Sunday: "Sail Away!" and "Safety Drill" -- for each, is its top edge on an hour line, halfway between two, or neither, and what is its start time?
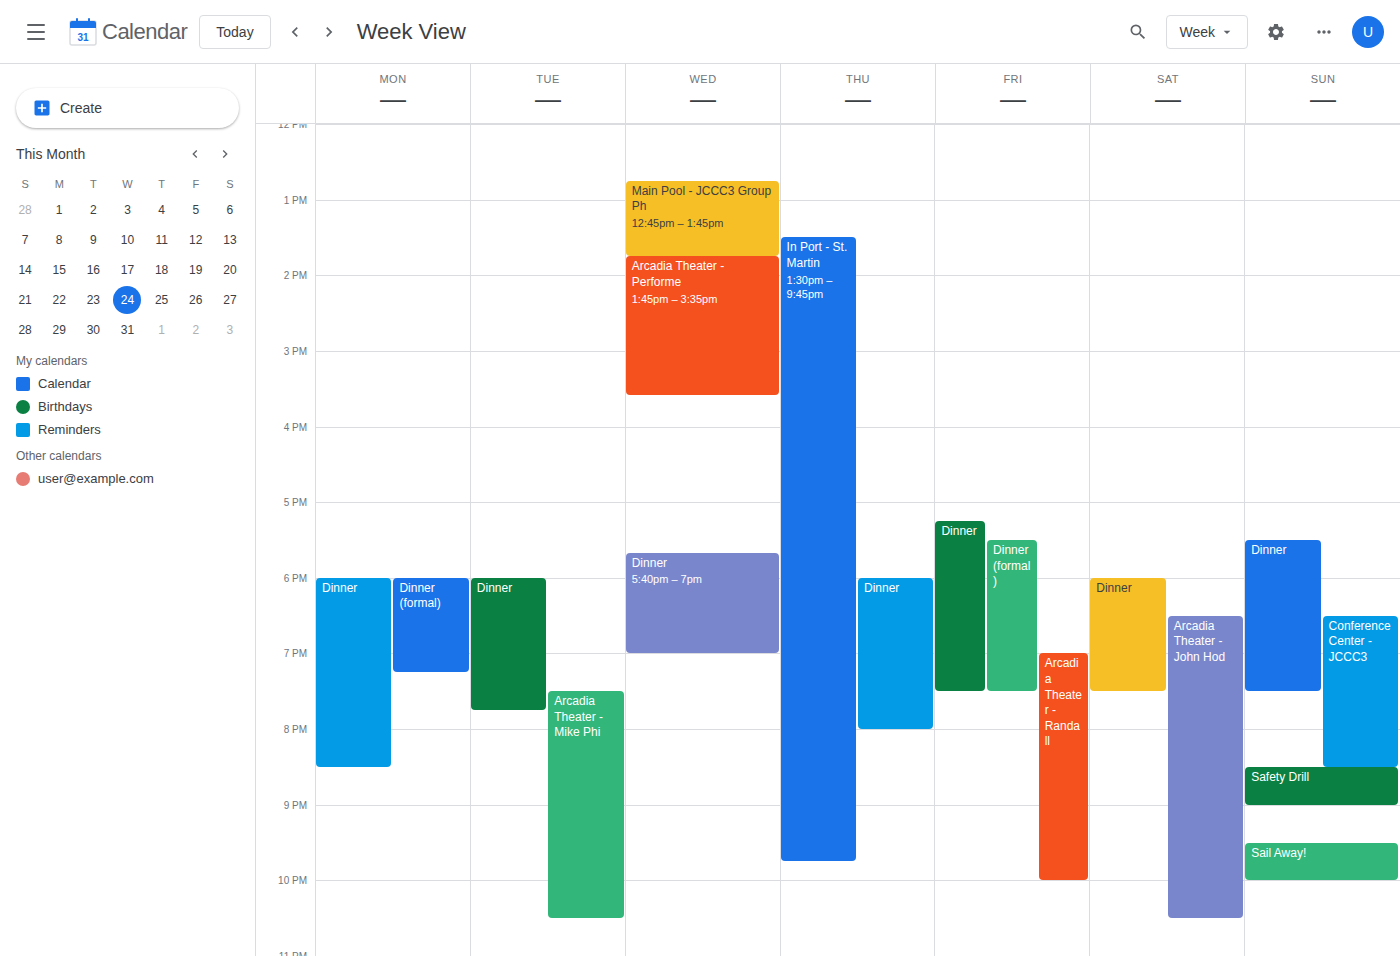
"Sail Away!": 9:30 PM, halfway between the 9 PM and 10 PM lines. "Safety Drill": 8:30 PM, halfway between the 8 PM and 9 PM lines.